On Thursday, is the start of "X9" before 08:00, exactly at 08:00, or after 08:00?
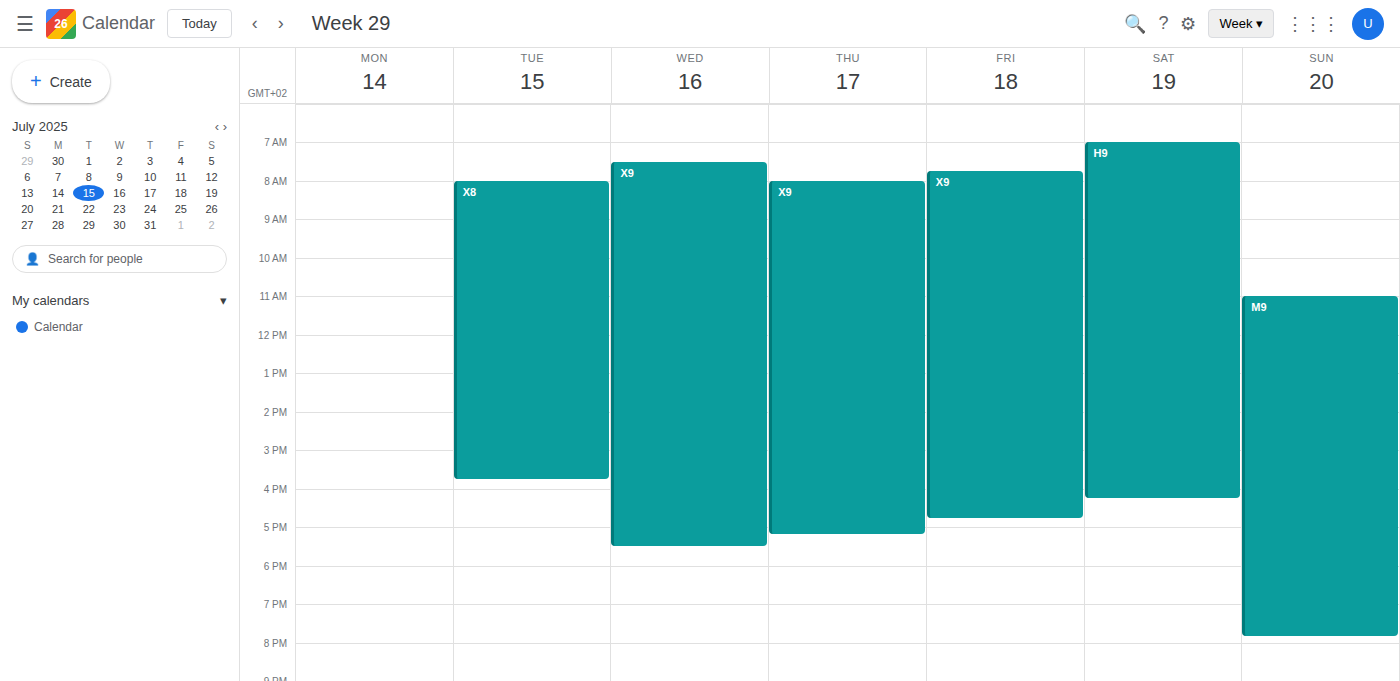
08:00 -- exactly at 08:00, on the 08:00 line.